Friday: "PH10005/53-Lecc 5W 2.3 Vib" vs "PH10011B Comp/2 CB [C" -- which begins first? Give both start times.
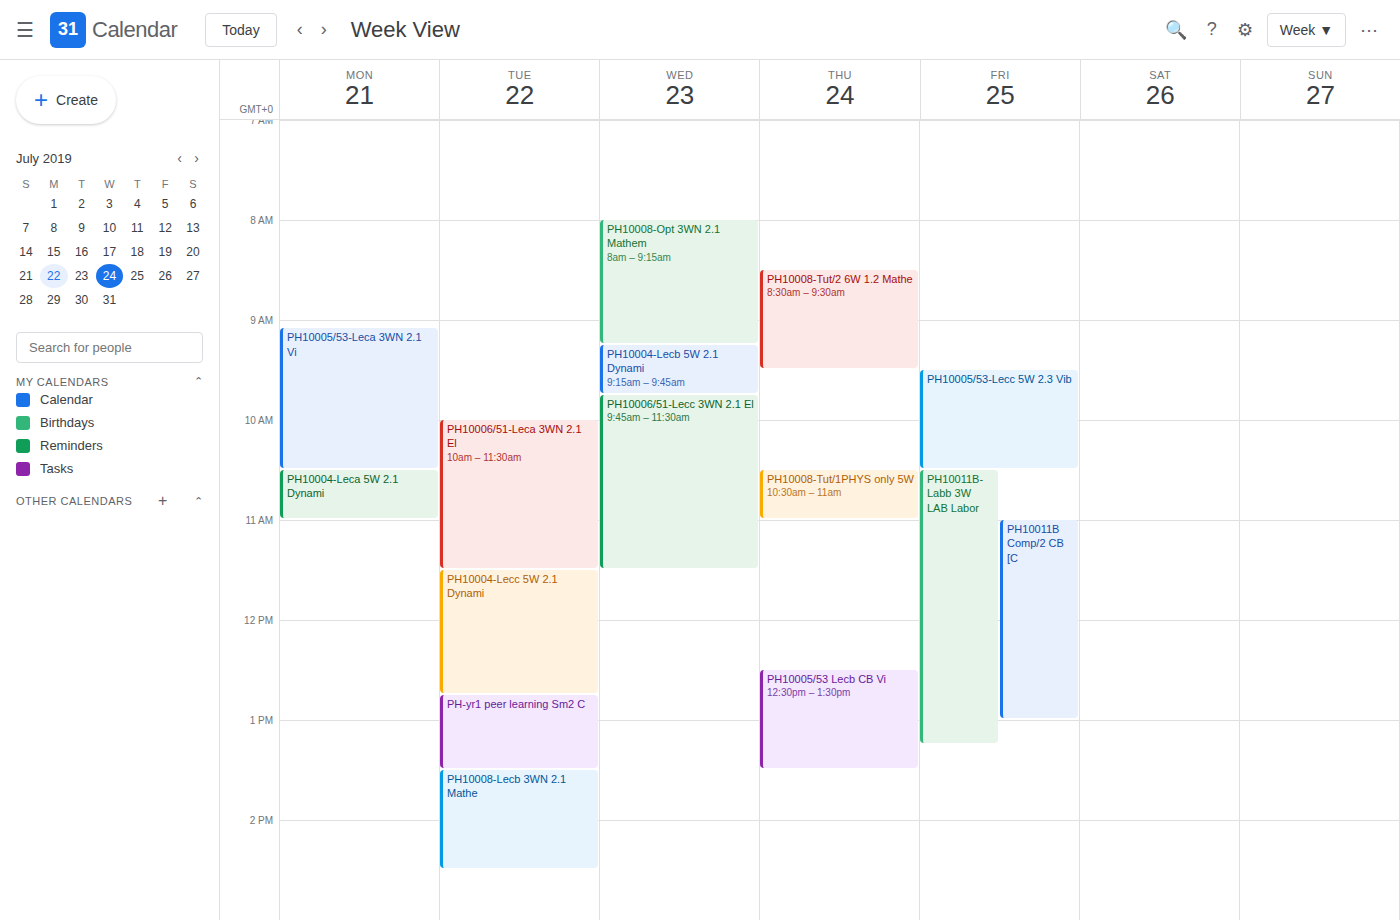
"PH10005/53-Lecc 5W 2.3 Vib" 9:30 AM; "PH10011B Comp/2 CB [C" 11:00 AM.